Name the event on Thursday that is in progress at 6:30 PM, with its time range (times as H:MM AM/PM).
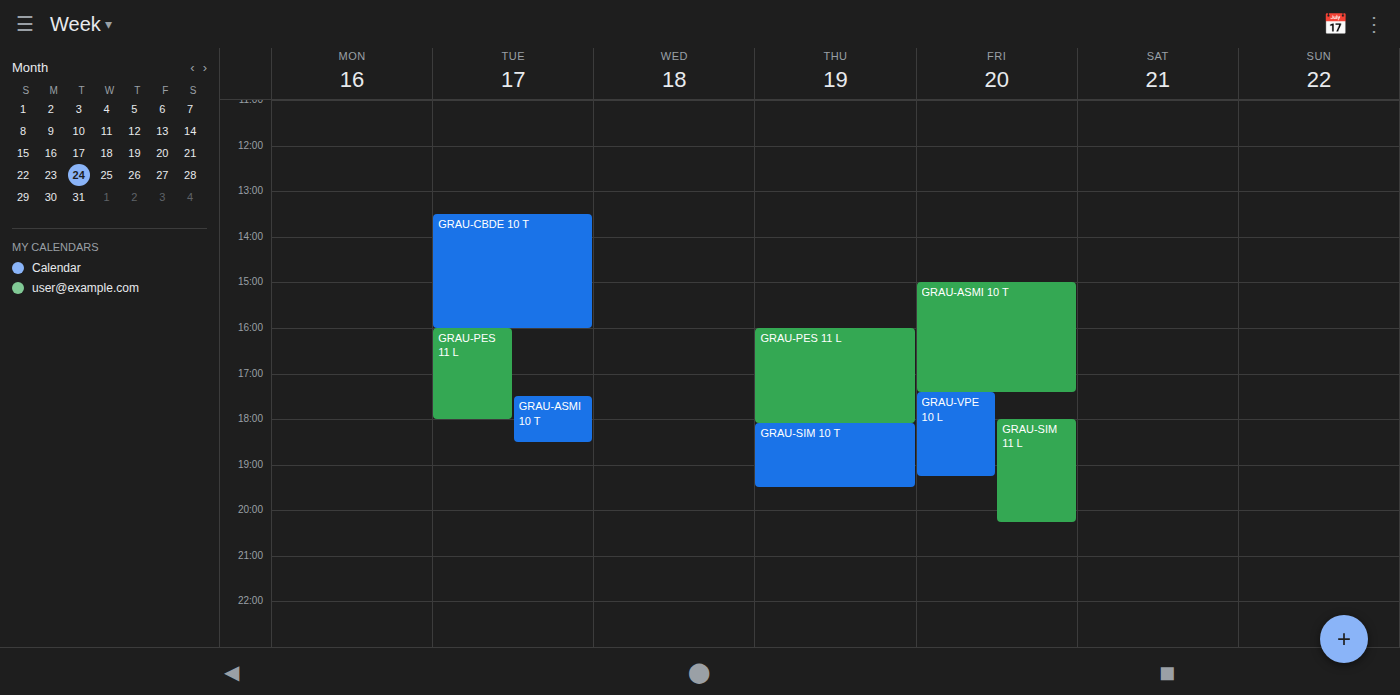
"GRAU-SIM 10 T", 6:05 PM to 7:30 PM